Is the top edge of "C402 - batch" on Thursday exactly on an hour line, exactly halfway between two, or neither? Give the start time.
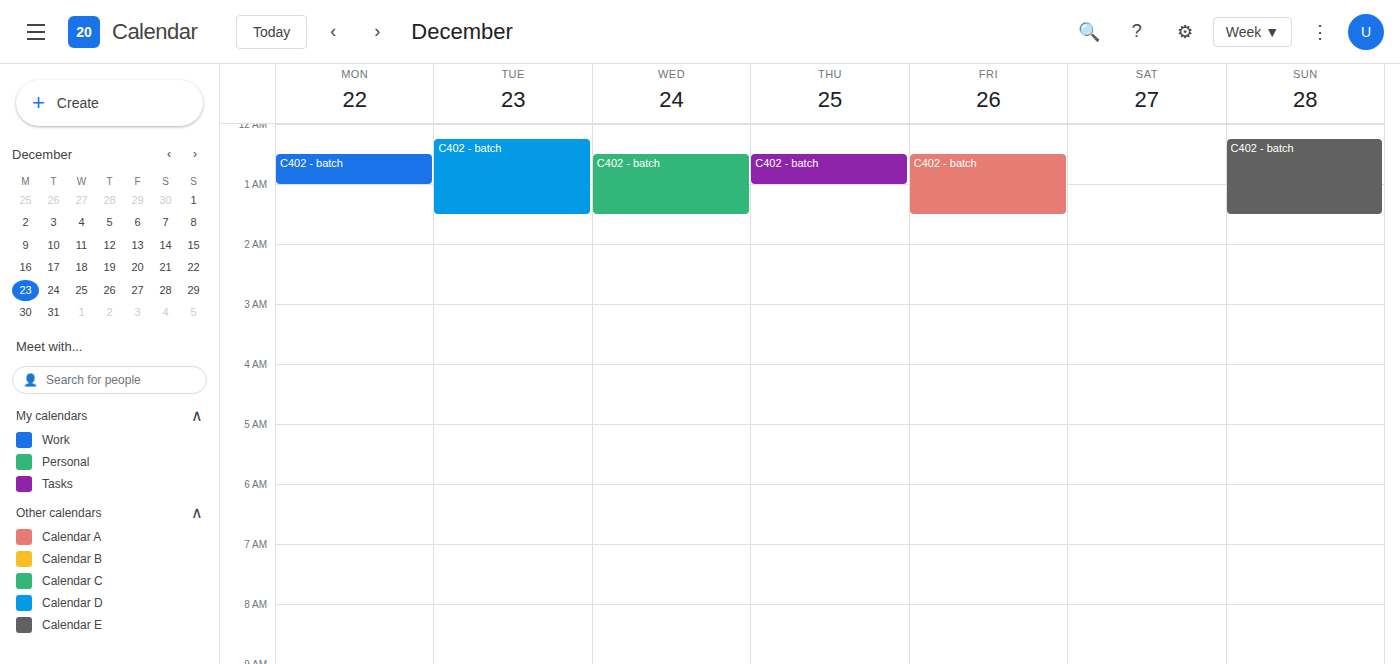
12:30 AM -- halfway between the 12 AM and 1 AM lines.